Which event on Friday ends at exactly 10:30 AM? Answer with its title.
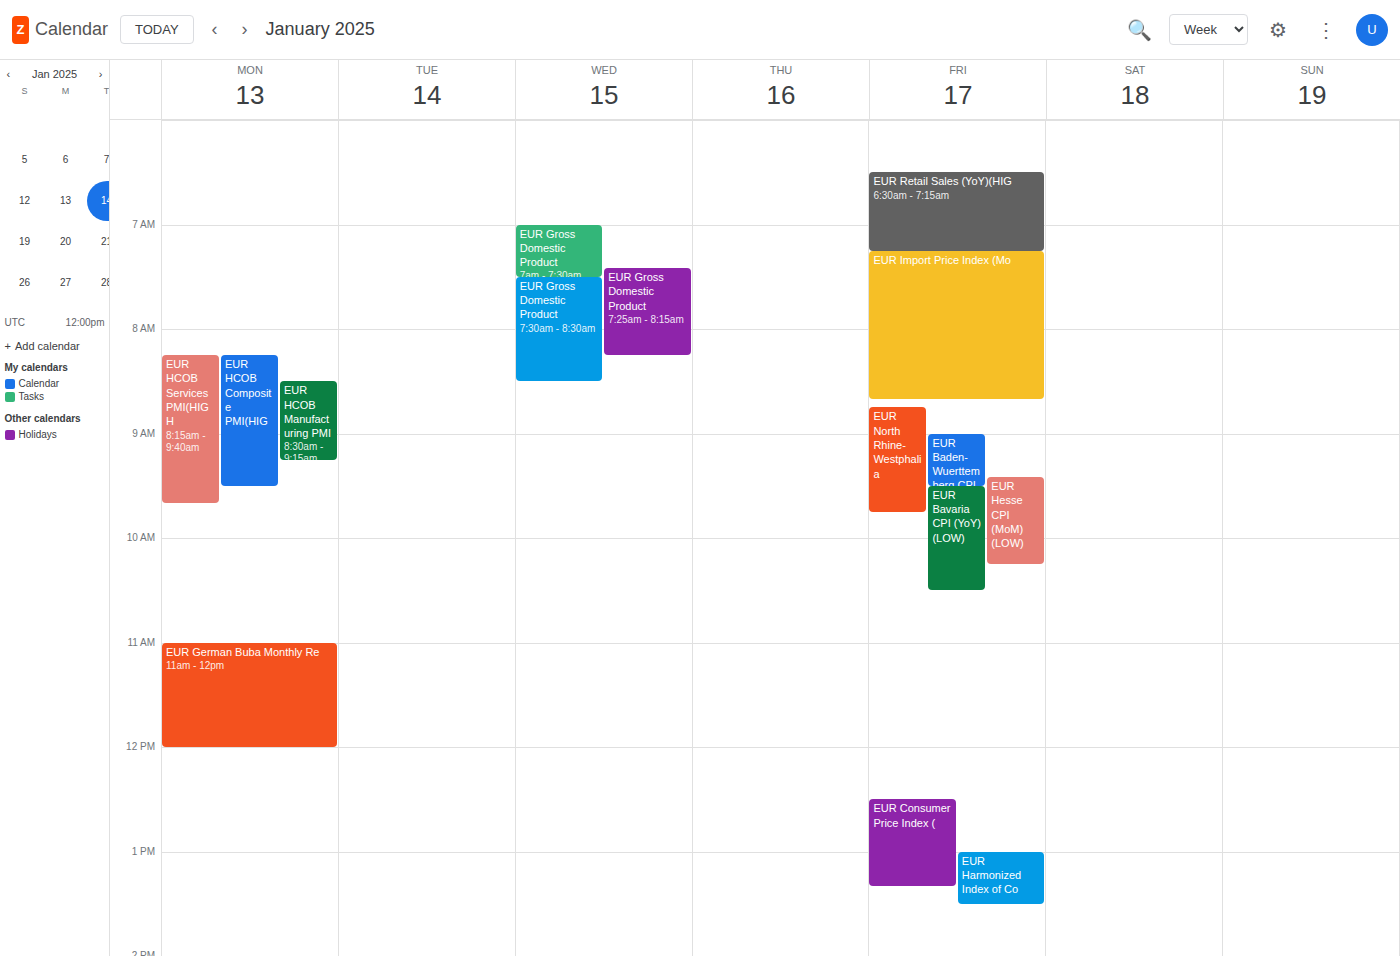
"EUR Bavaria CPI (YoY)(LOW)"